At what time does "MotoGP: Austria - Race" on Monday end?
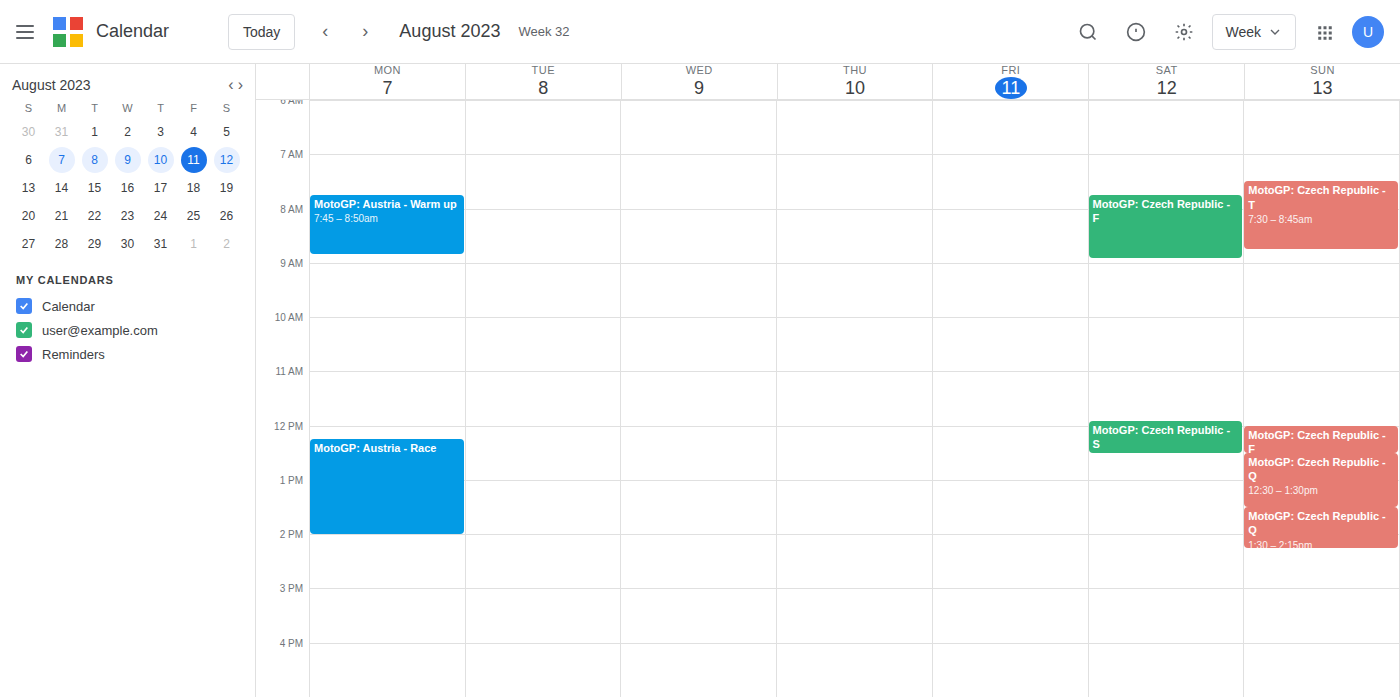
2:00 PM